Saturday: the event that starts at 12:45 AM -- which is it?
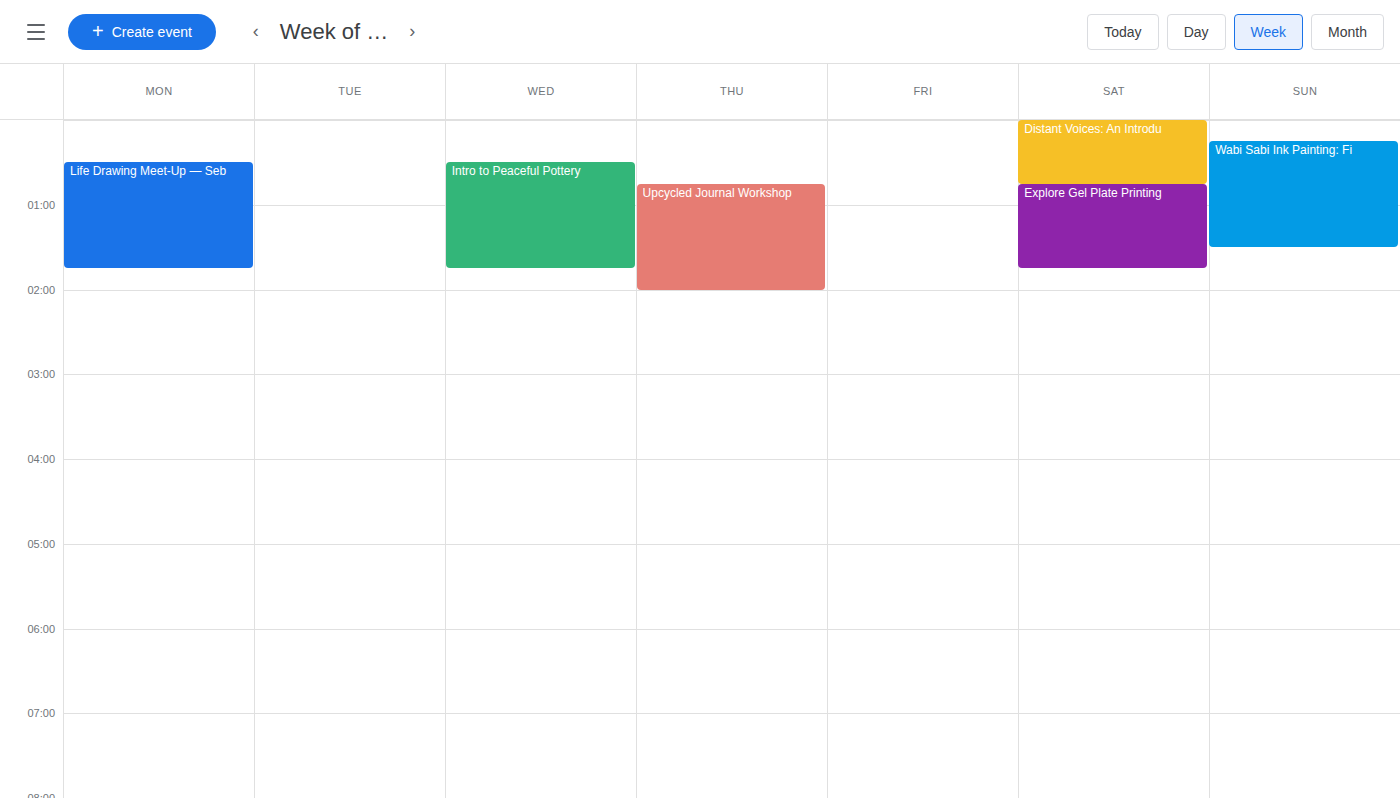
"Explore Gel Plate Printing"